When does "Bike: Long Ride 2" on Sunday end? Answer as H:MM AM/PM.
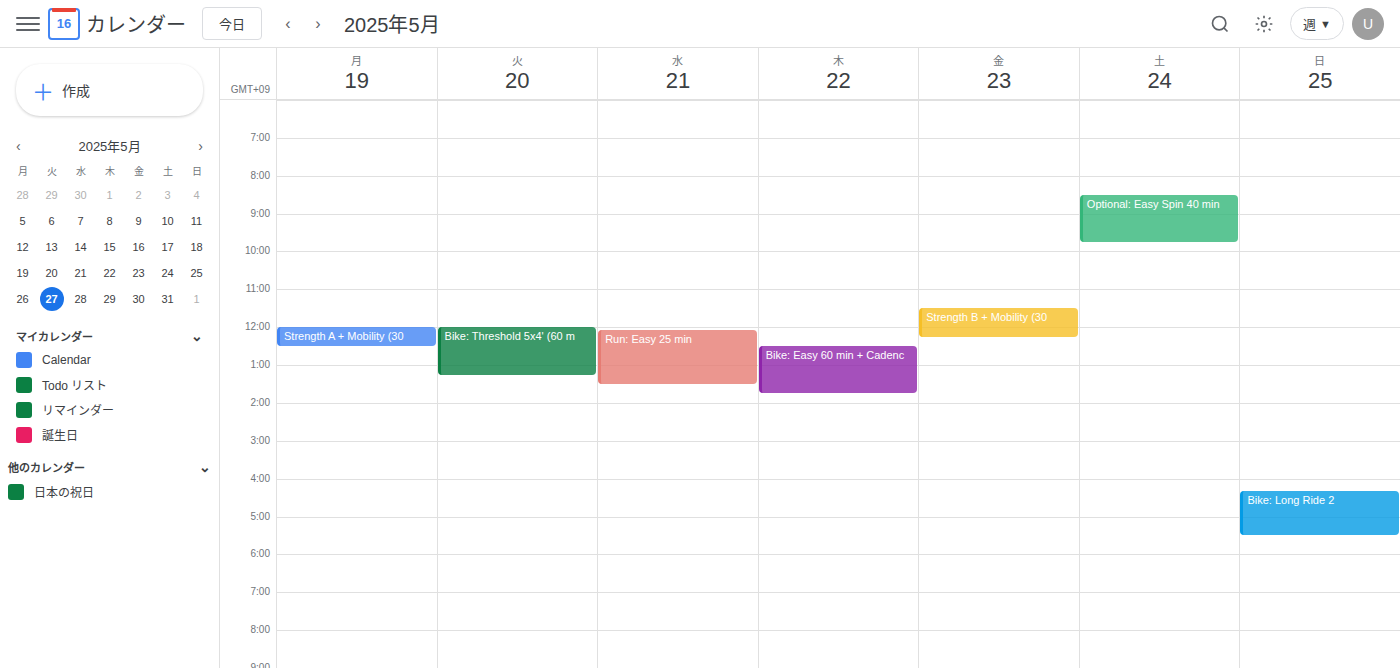
5:30 PM